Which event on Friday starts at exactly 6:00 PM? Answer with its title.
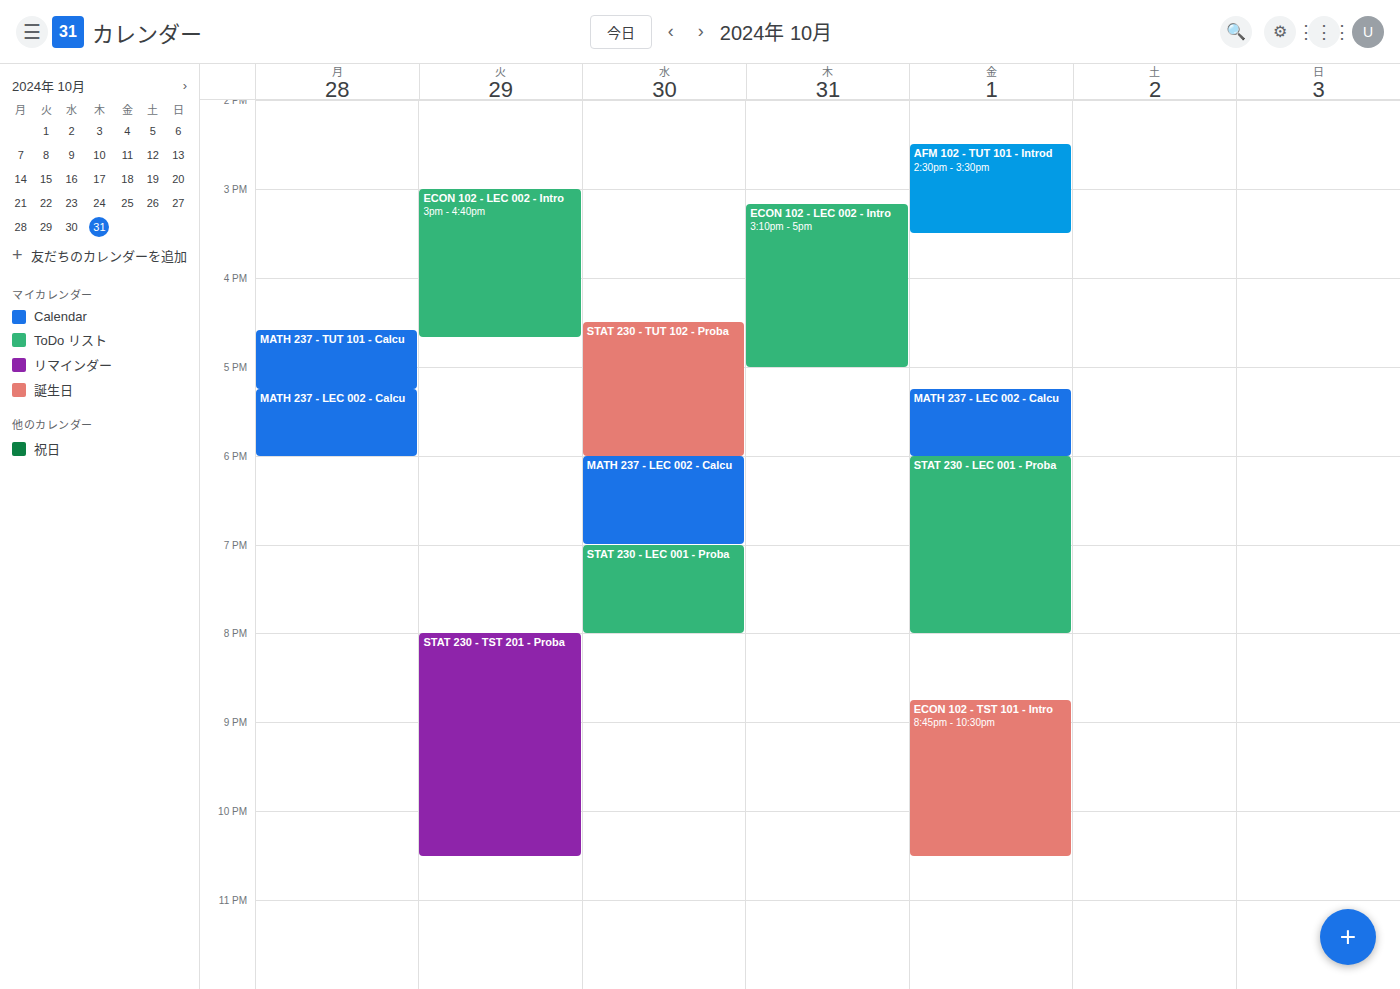
"STAT 230 - LEC 001 - Proba"